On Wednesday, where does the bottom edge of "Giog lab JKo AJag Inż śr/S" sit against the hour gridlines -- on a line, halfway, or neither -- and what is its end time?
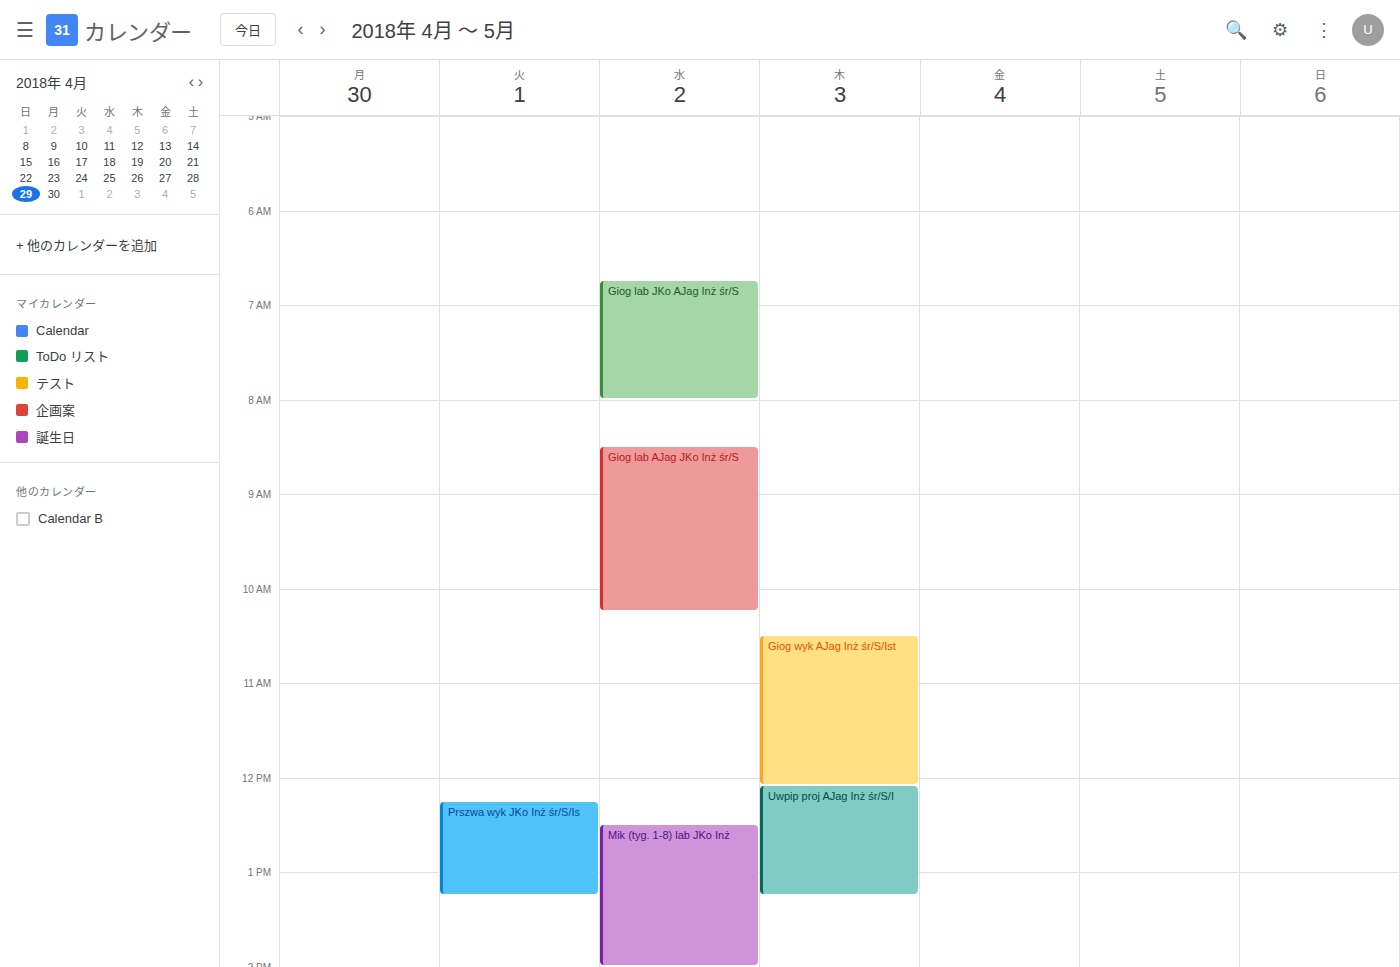
8:00 AM -- exactly on the 8 AM line.